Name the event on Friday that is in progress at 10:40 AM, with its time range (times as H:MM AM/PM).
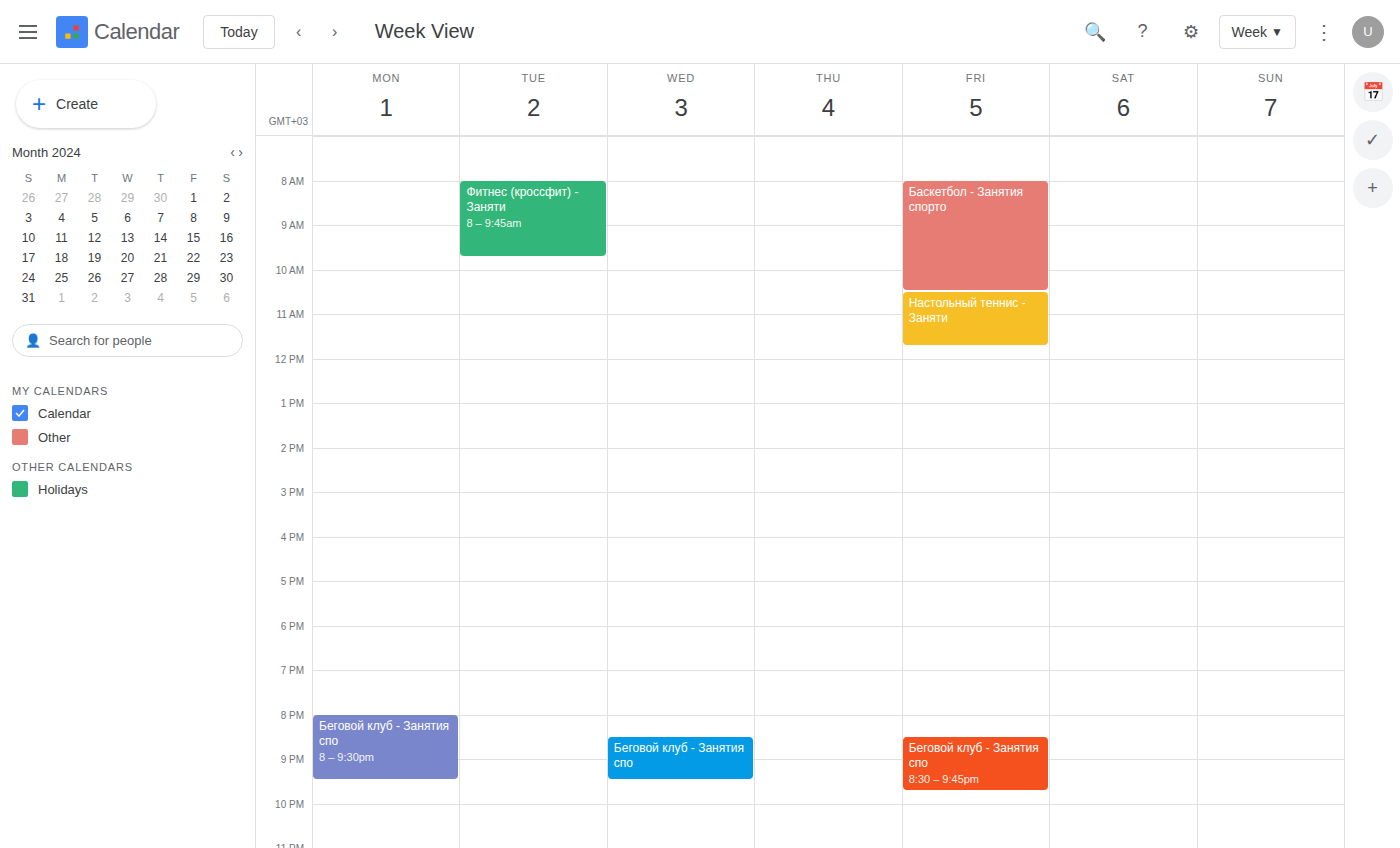
"Настольный теннис - Заняти", 10:30 AM to 11:45 AM